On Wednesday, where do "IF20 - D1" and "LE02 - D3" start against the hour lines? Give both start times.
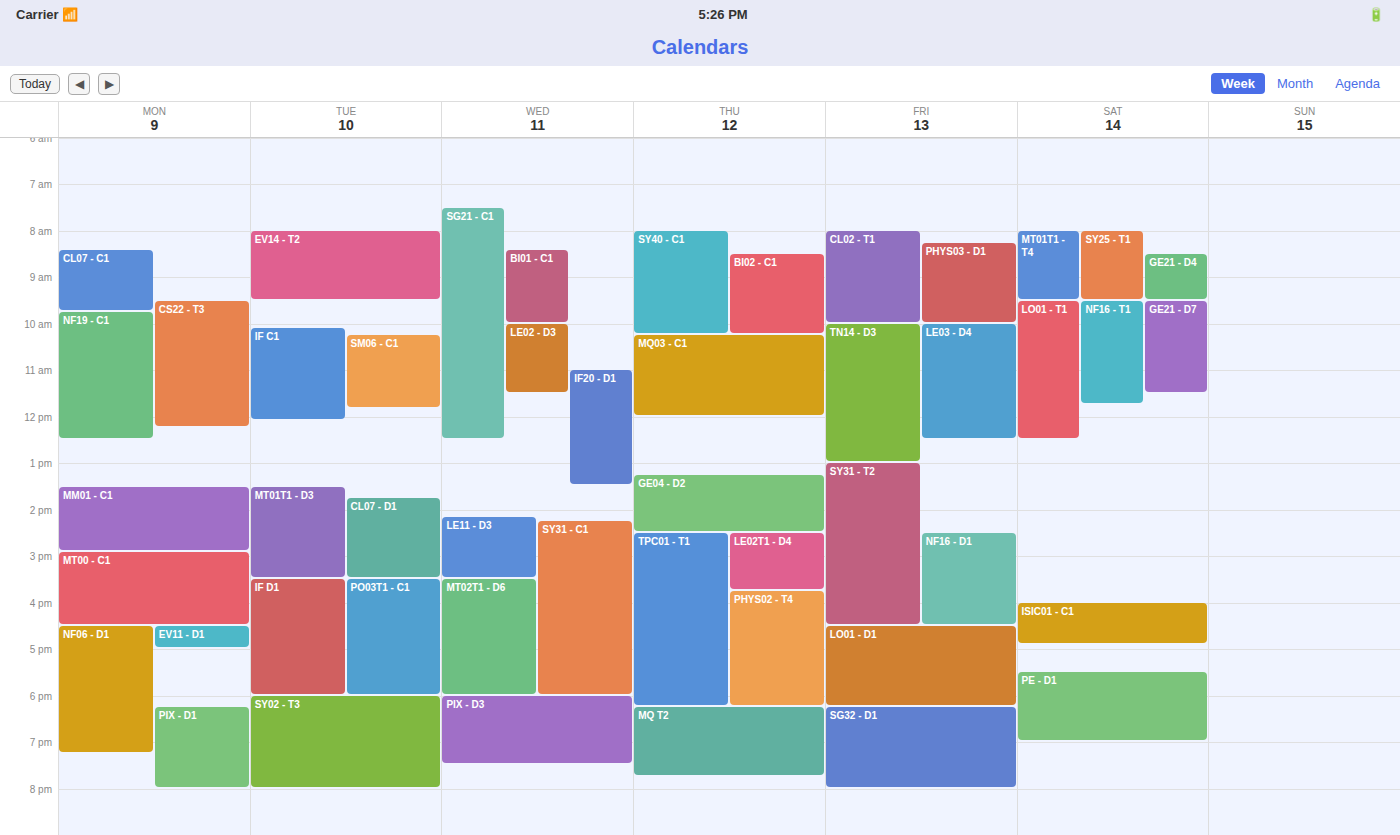
"IF20 - D1": 11:00, exactly on the 11:00 line. "LE02 - D3": 10:00, exactly on the 10:00 line.